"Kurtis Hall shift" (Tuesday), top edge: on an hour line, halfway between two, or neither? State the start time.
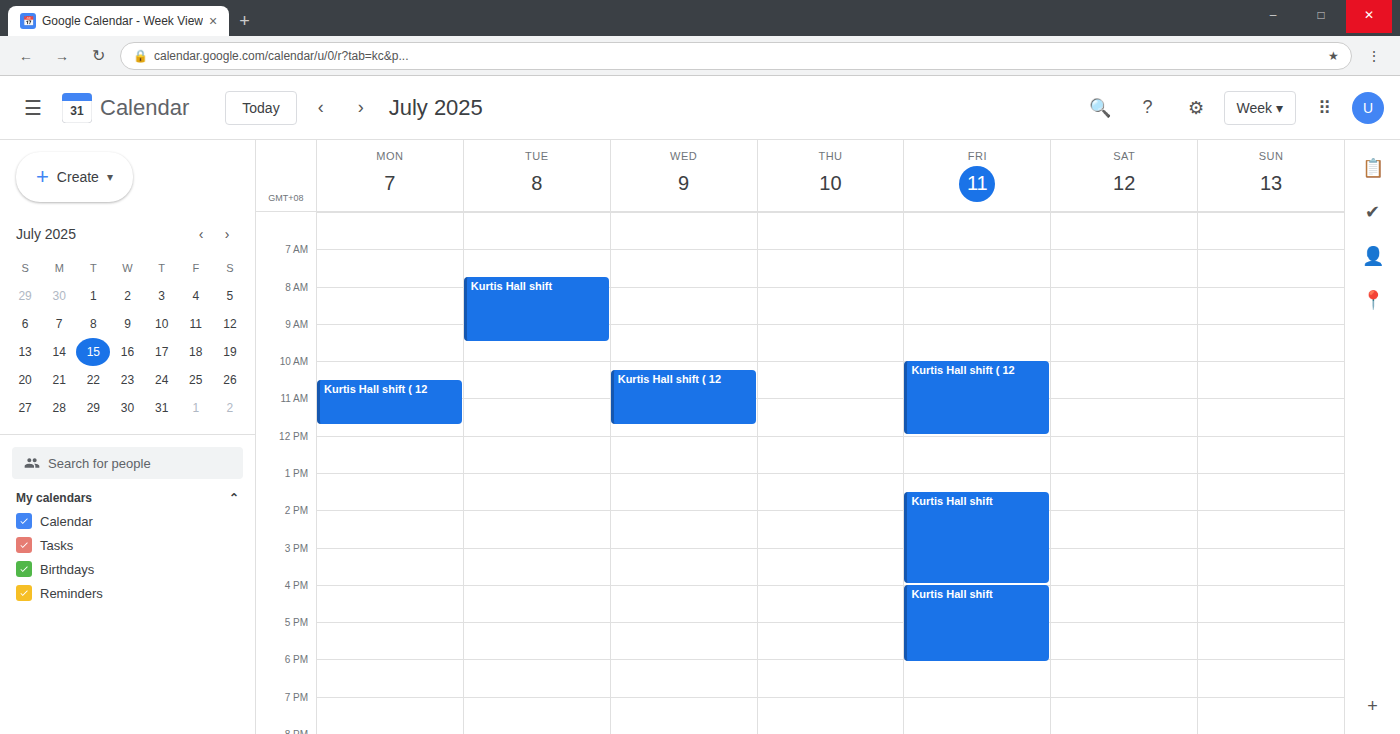
7:45 AM -- neither: three quarters of the way from the 7 AM line to the 8 AM line.